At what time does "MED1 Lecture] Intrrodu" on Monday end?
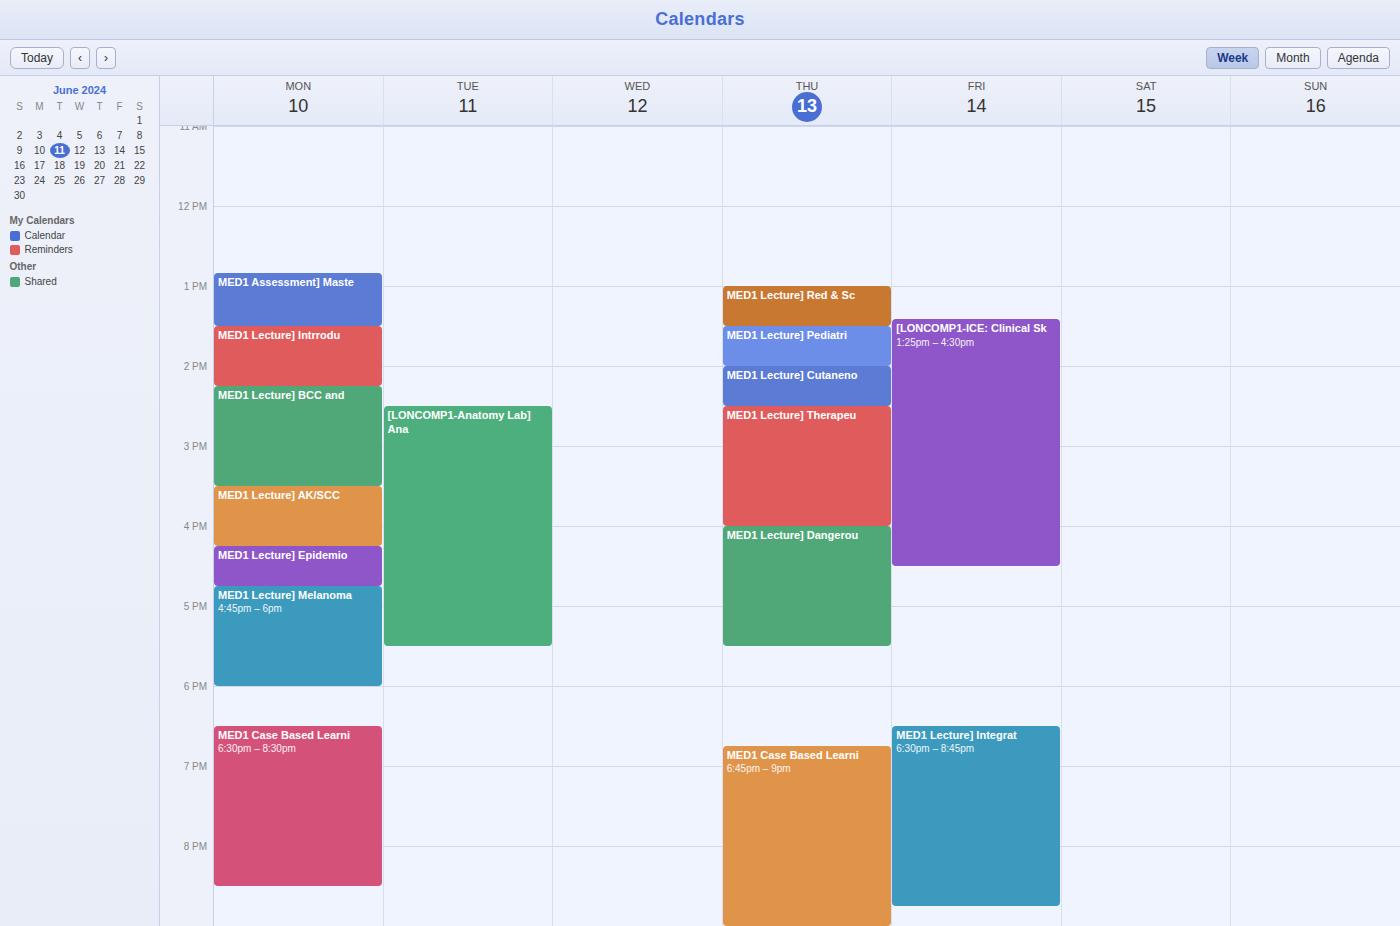
2:15 PM